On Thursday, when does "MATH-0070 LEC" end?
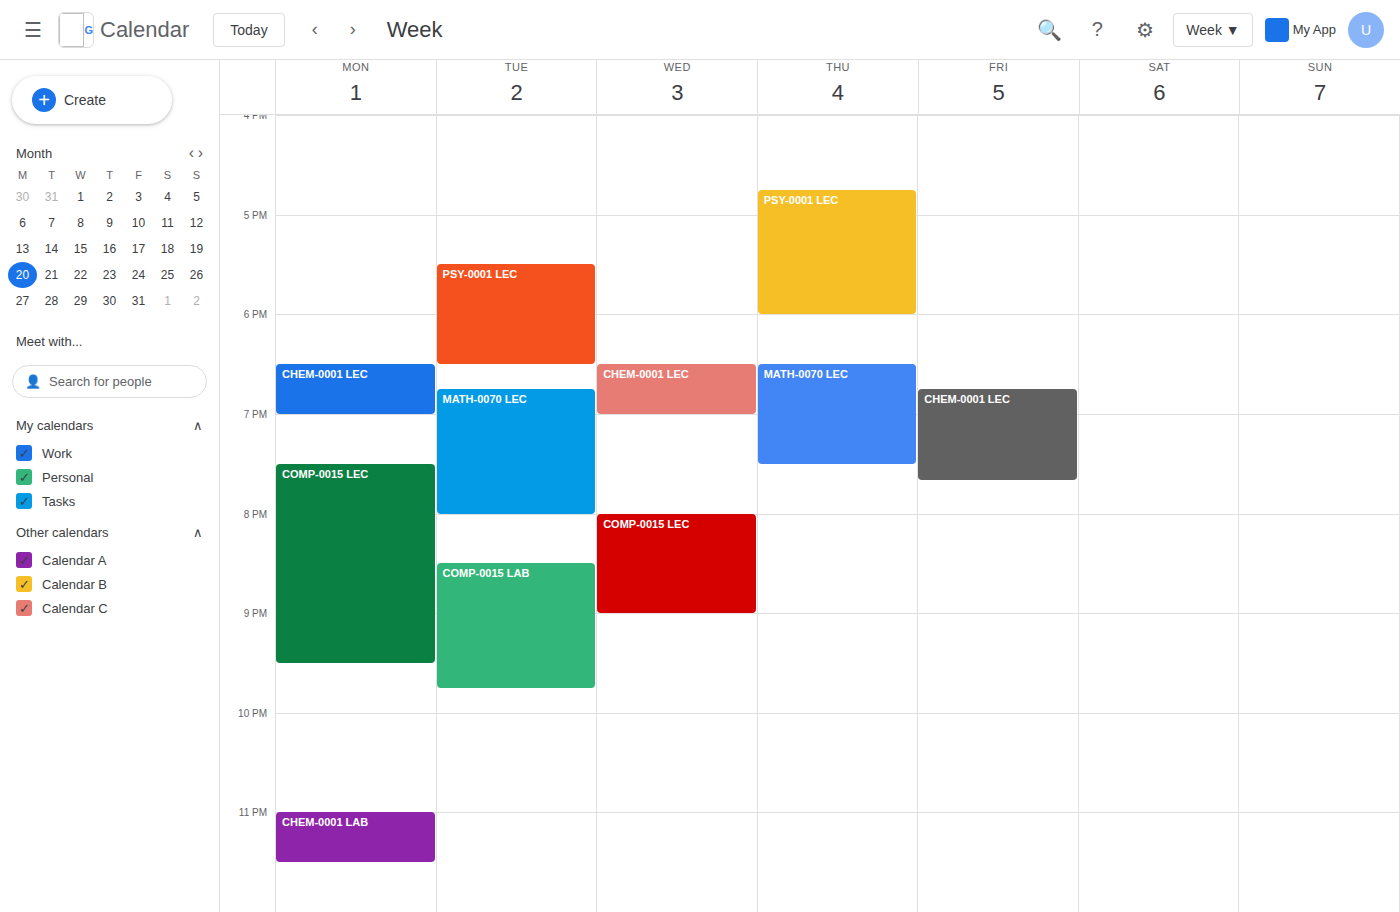
19:30